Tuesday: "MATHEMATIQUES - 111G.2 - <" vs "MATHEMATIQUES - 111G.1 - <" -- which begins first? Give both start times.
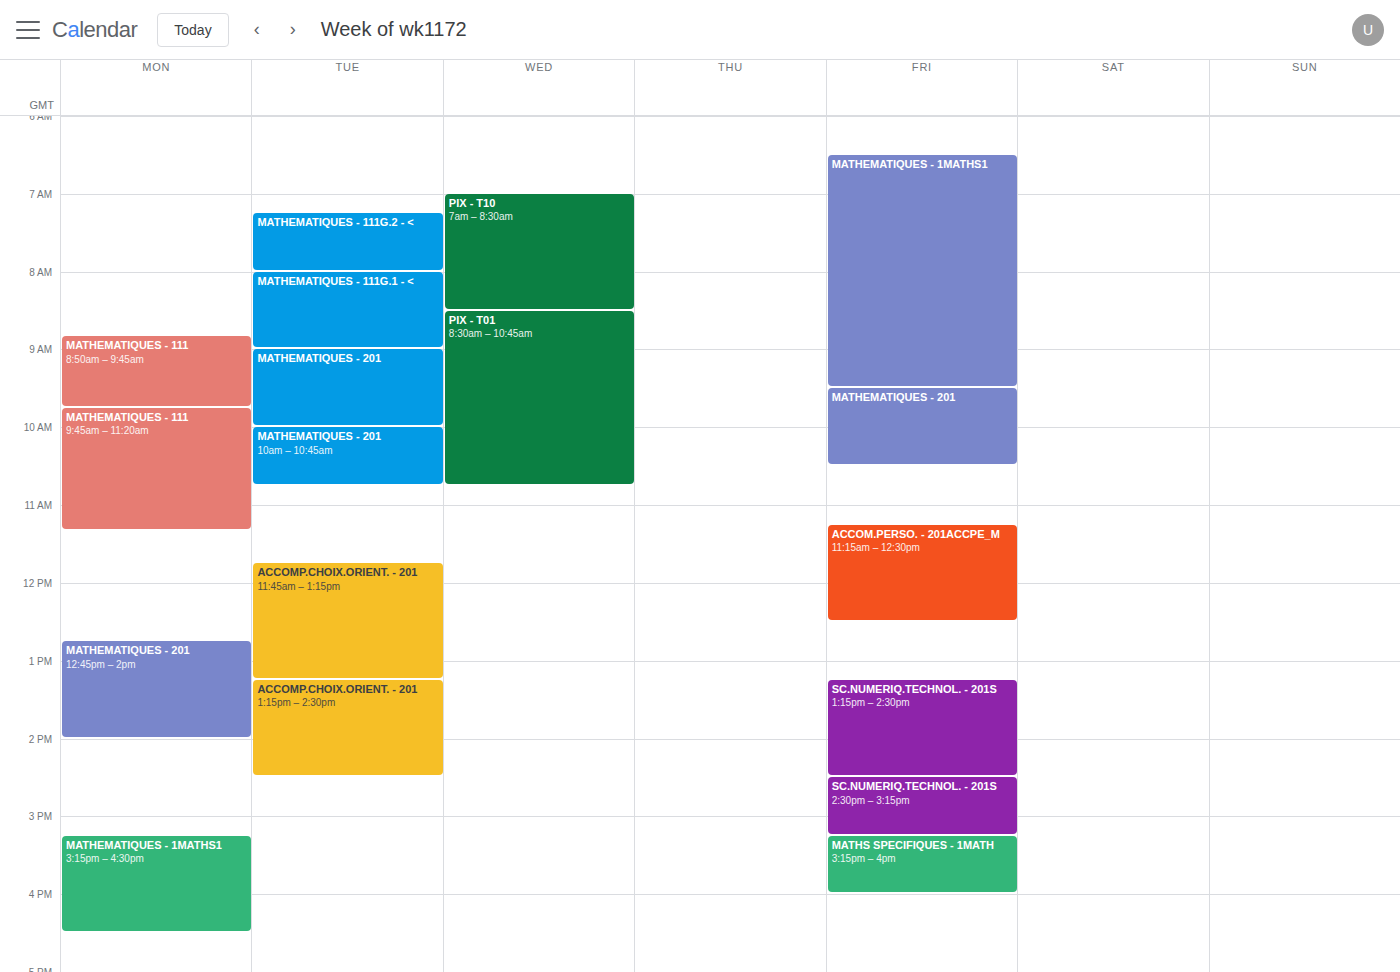
"MATHEMATIQUES - 111G.2 - <" 7:15 AM; "MATHEMATIQUES - 111G.1 - <" 8:00 AM.